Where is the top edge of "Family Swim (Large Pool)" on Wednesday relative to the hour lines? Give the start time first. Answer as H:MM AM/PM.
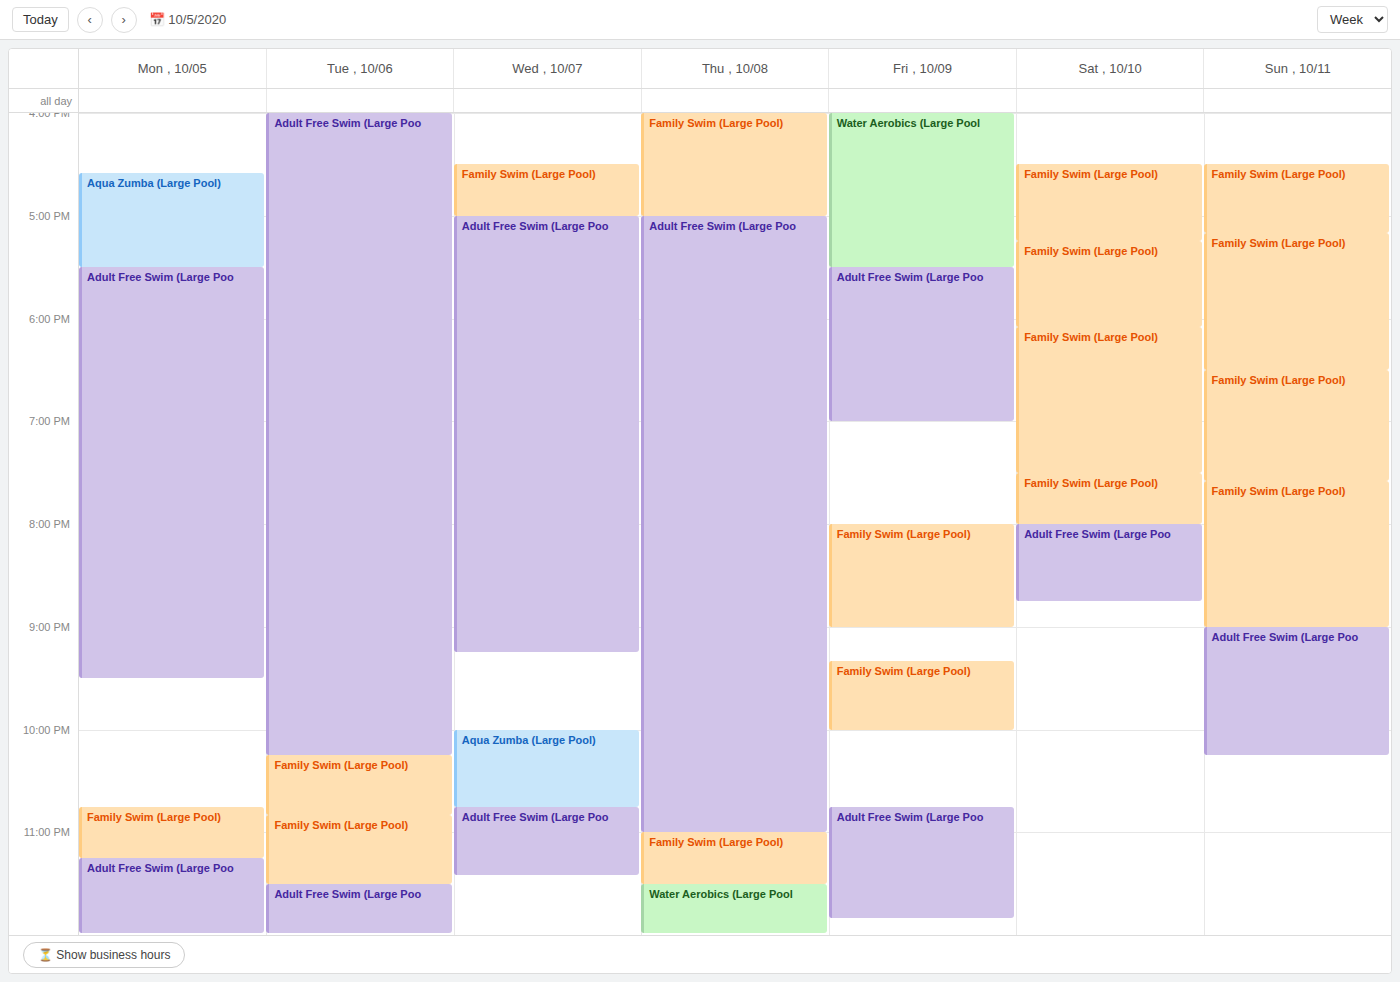
4:30 PM -- halfway between the 4 PM and 5 PM lines.